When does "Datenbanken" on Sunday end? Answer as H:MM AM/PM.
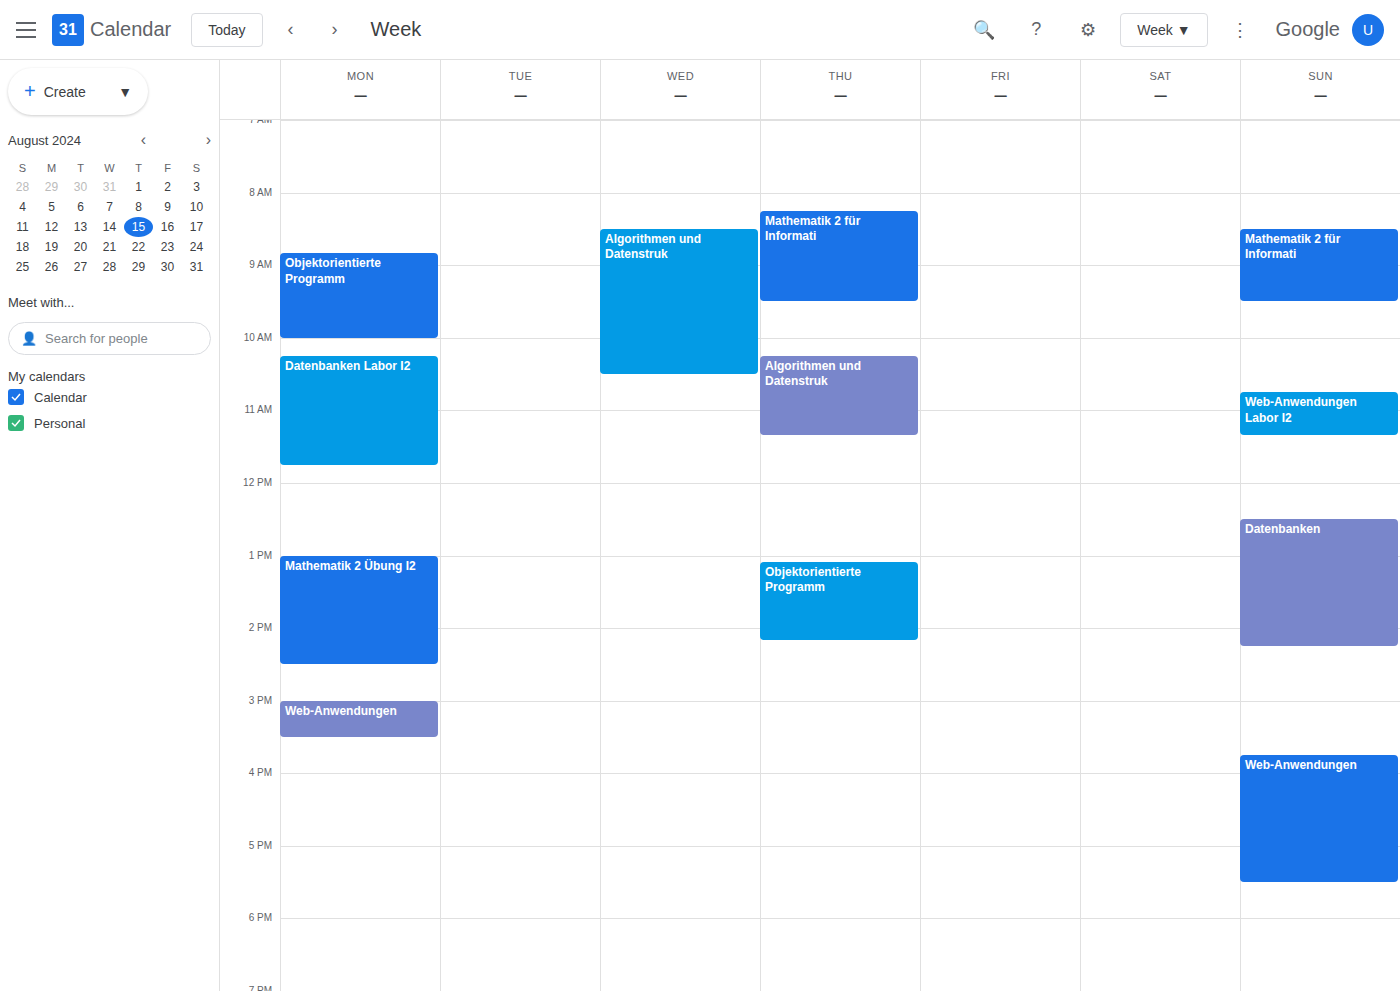
2:15 PM